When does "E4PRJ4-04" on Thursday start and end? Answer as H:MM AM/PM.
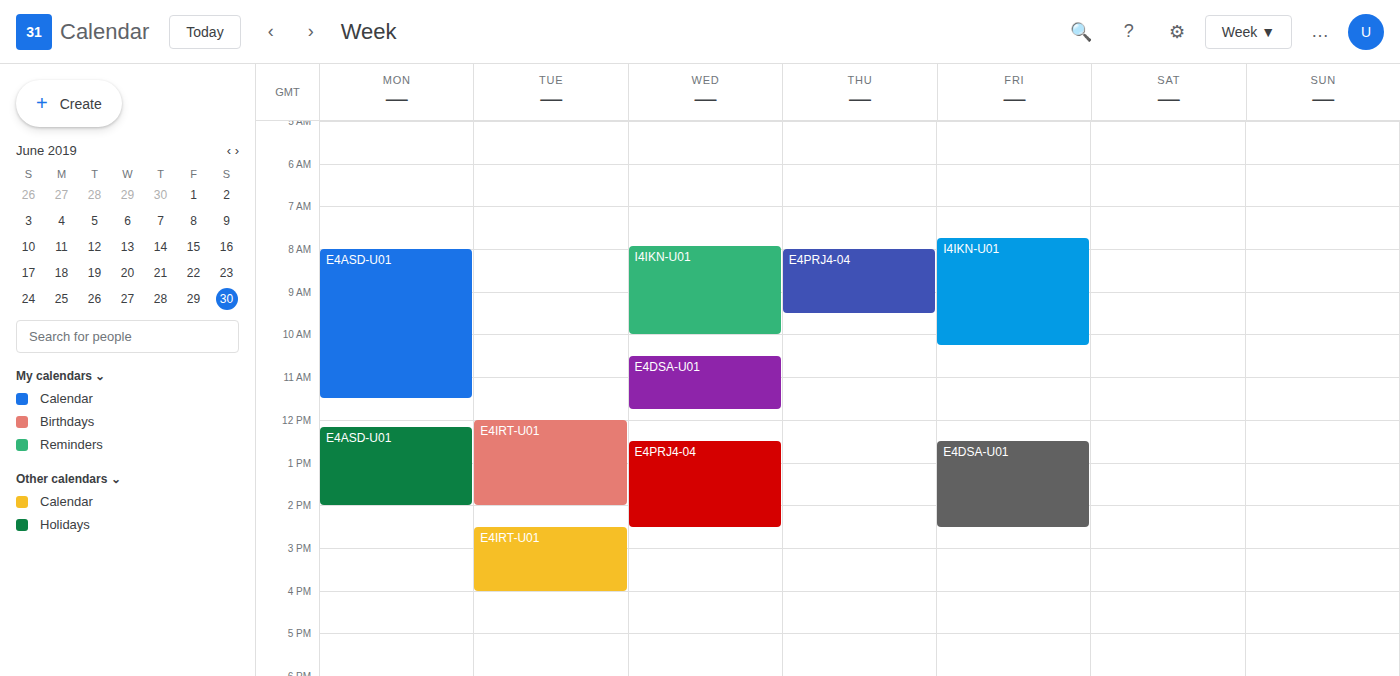
8:00 AM to 9:30 AM